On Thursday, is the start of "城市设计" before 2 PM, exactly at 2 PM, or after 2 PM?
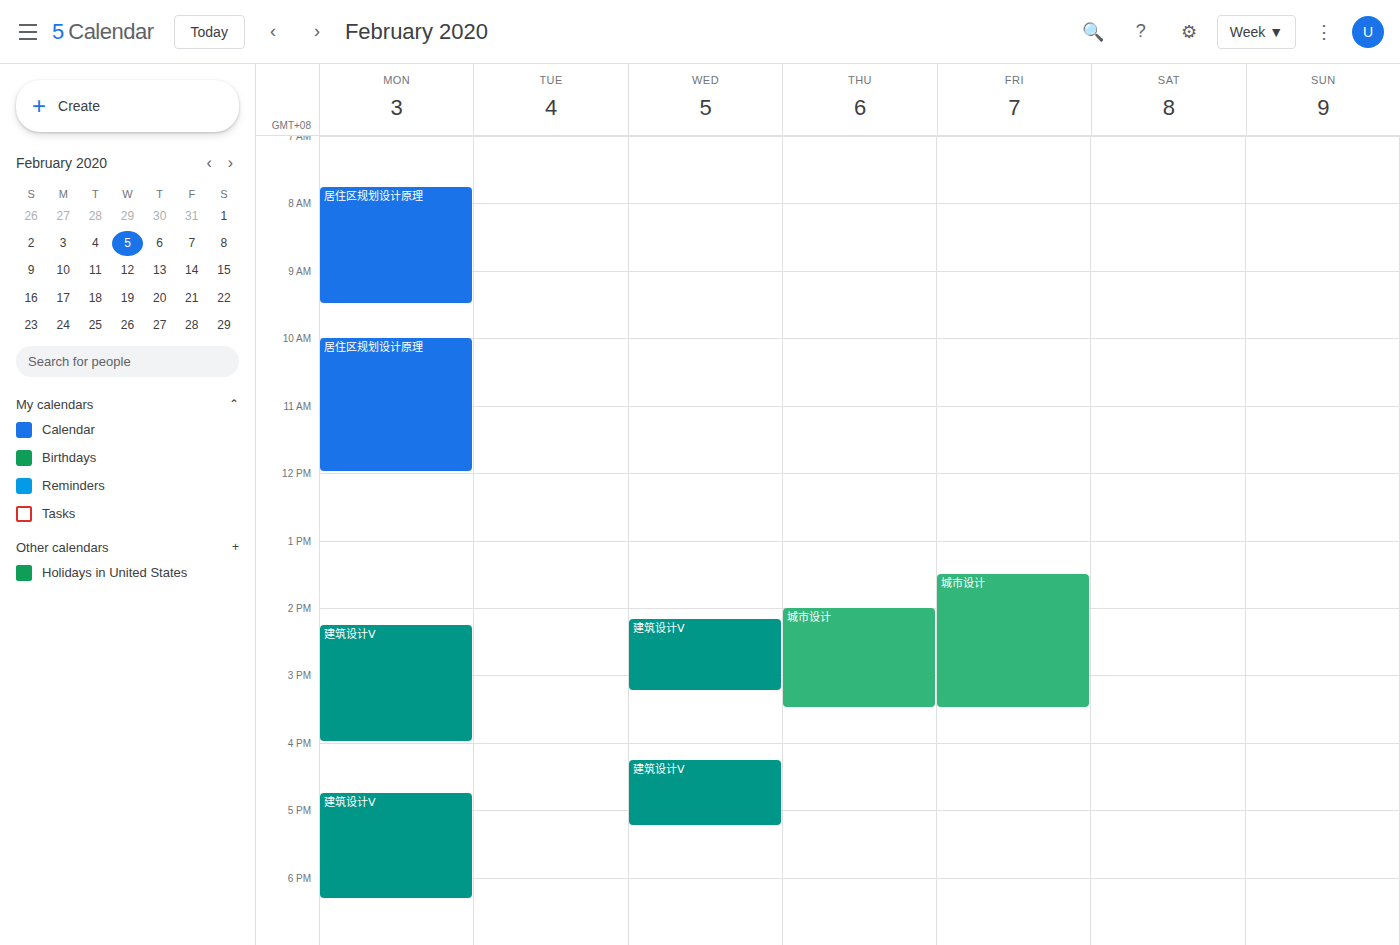
2:00 PM -- exactly at 2 PM, on the 2 PM line.